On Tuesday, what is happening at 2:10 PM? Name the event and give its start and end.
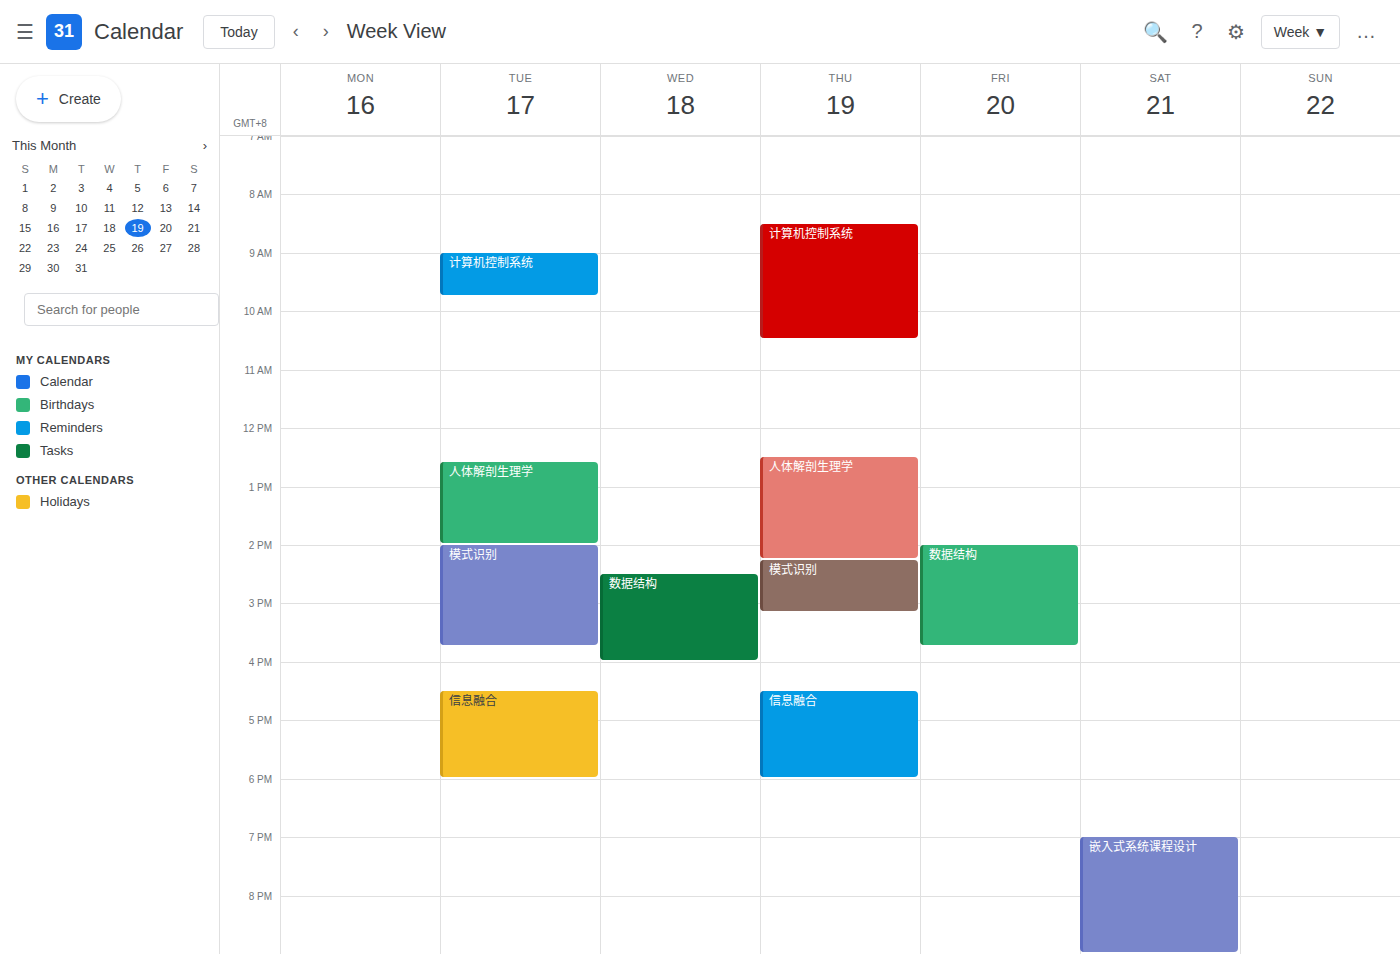
"模式识别", 2:00 PM to 3:45 PM